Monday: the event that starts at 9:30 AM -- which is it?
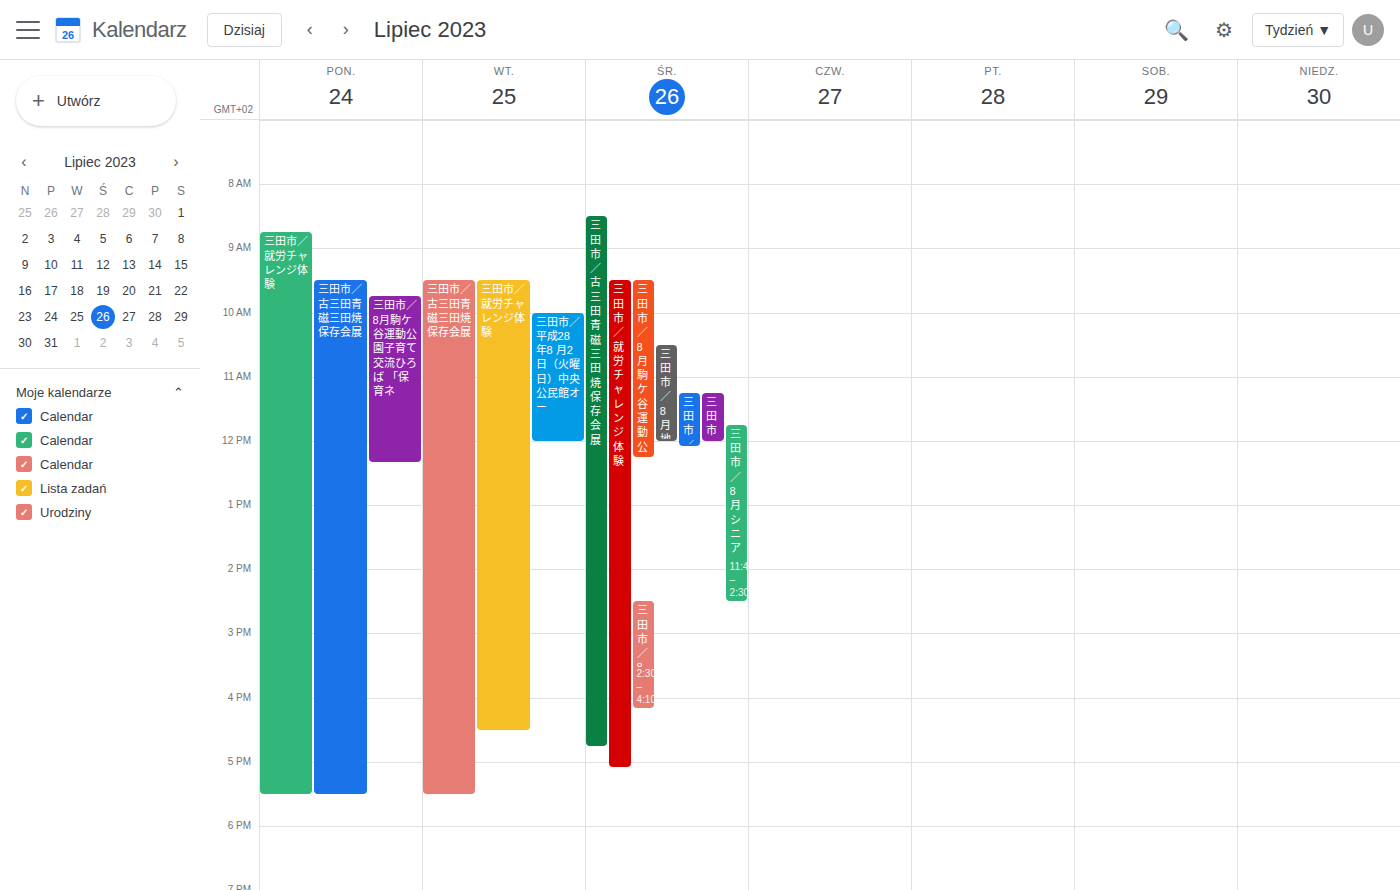
"三田市／古三田青磁三田焼保存会展"